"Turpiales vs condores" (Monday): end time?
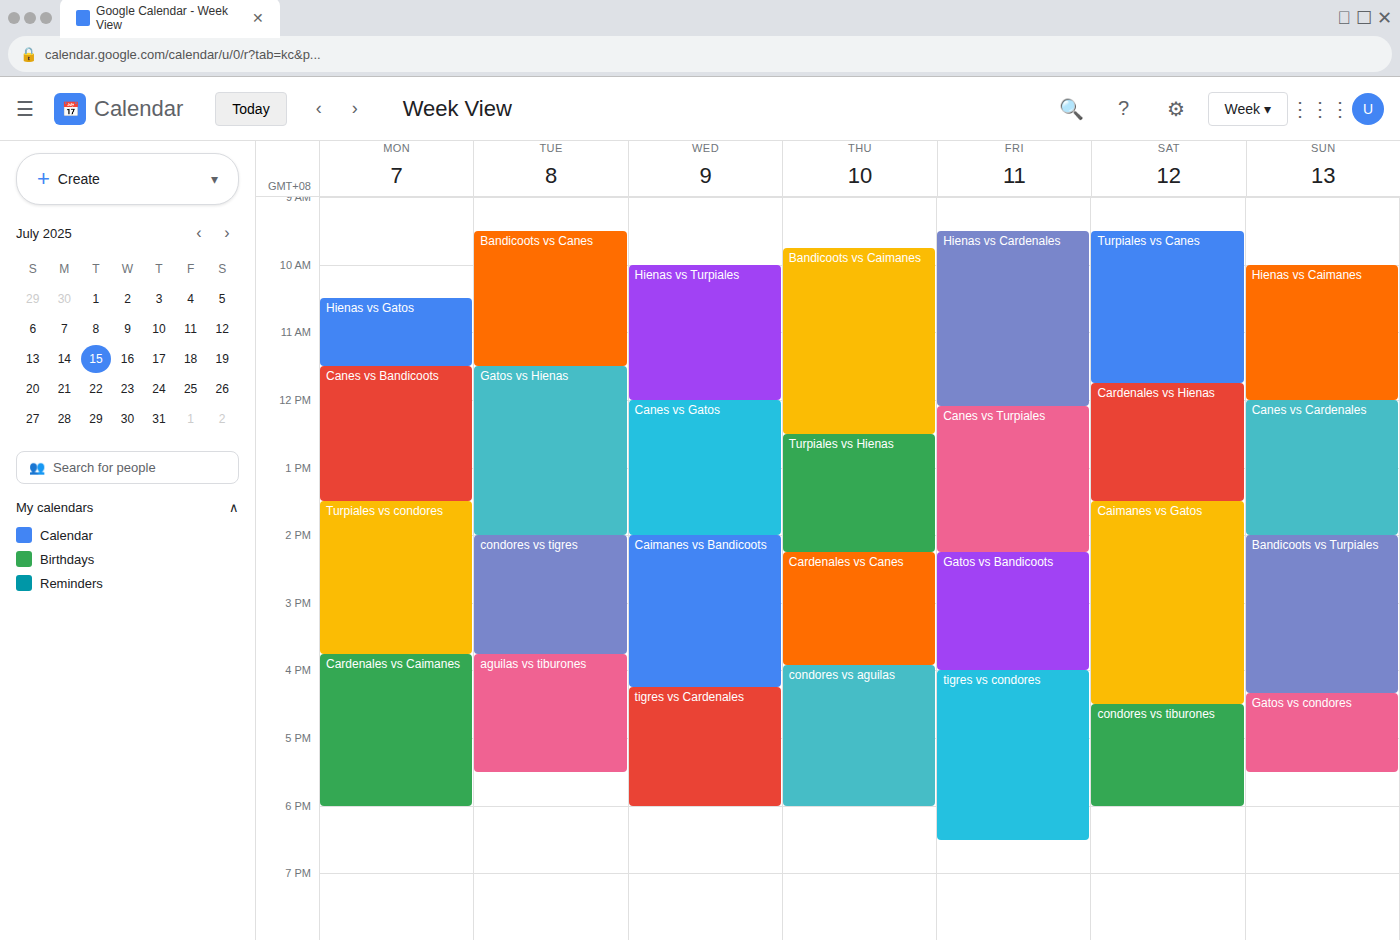
3:45 PM